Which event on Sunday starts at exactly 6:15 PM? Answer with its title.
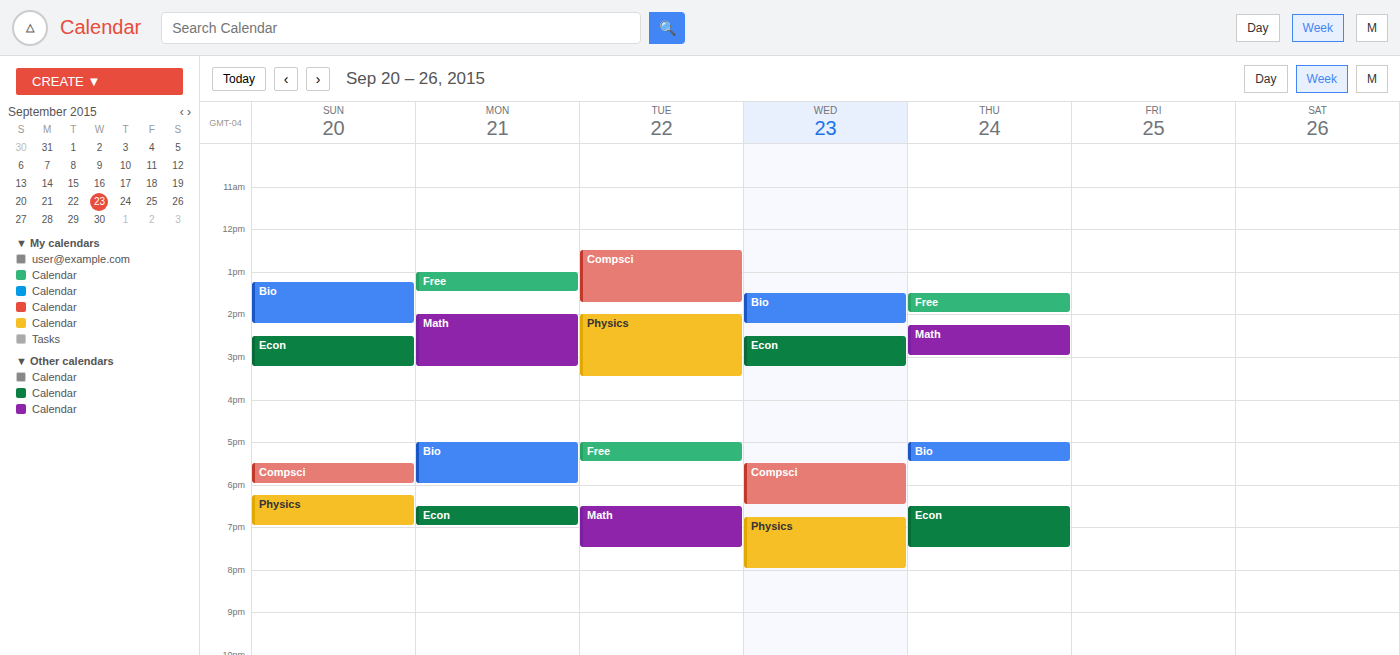
"Physics"